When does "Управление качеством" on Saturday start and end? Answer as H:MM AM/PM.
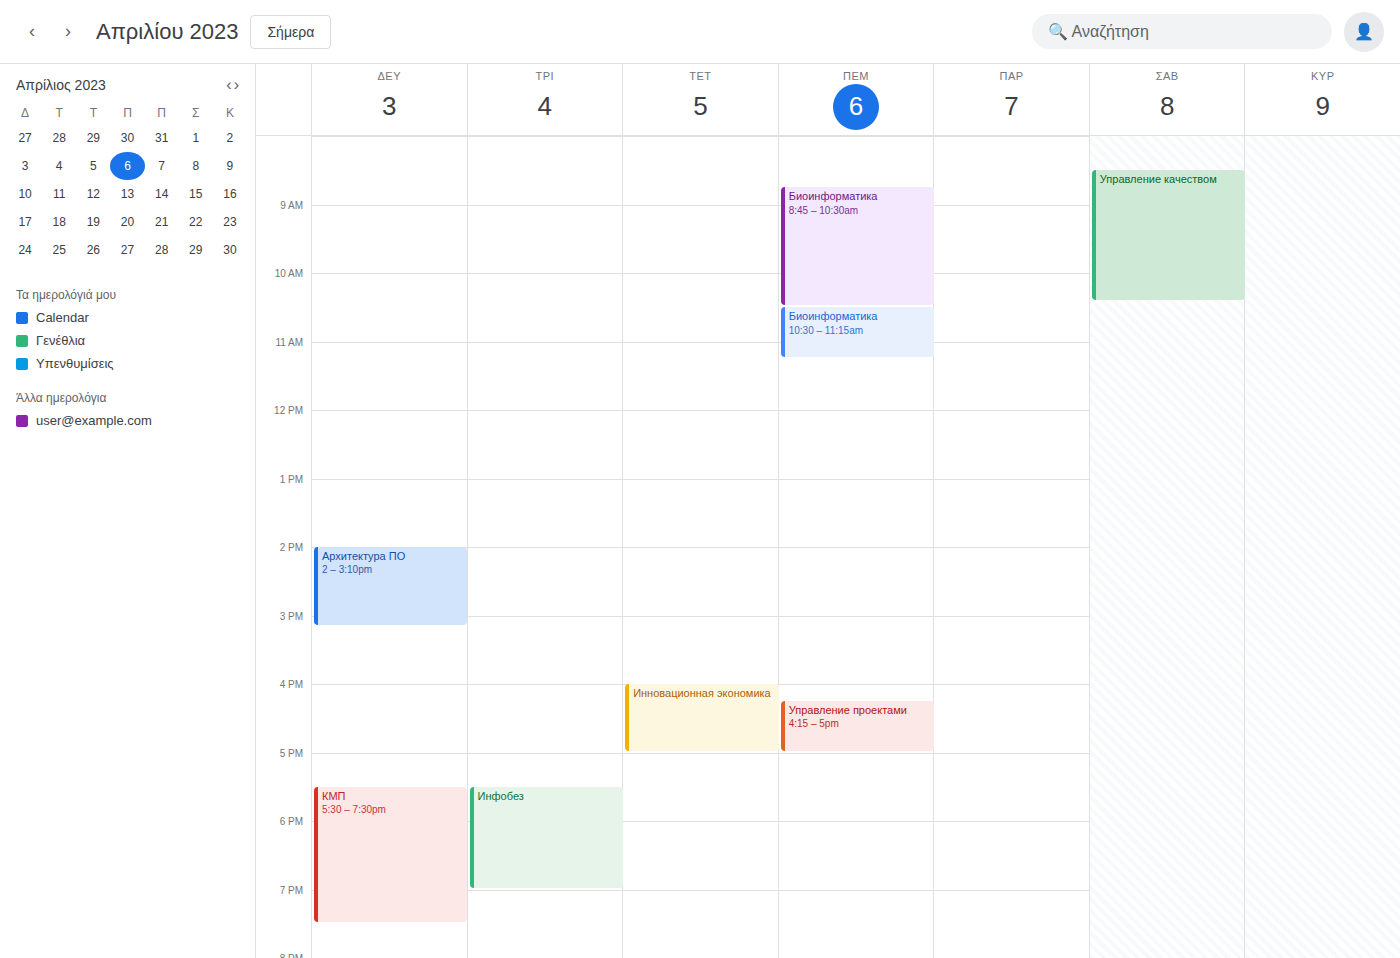
8:30 AM to 10:25 AM